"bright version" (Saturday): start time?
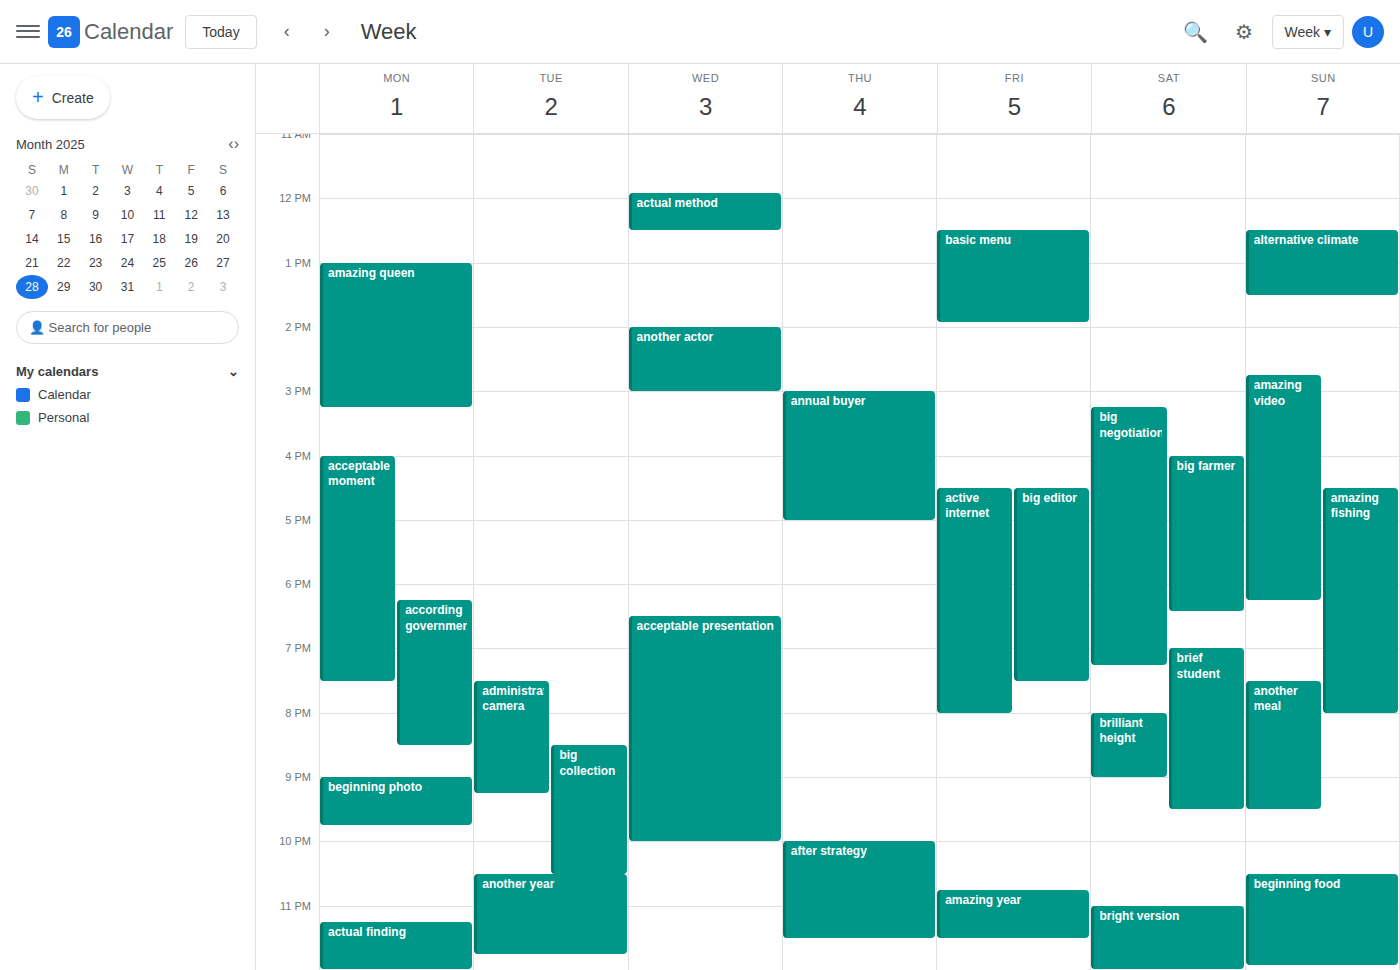
11:00 PM